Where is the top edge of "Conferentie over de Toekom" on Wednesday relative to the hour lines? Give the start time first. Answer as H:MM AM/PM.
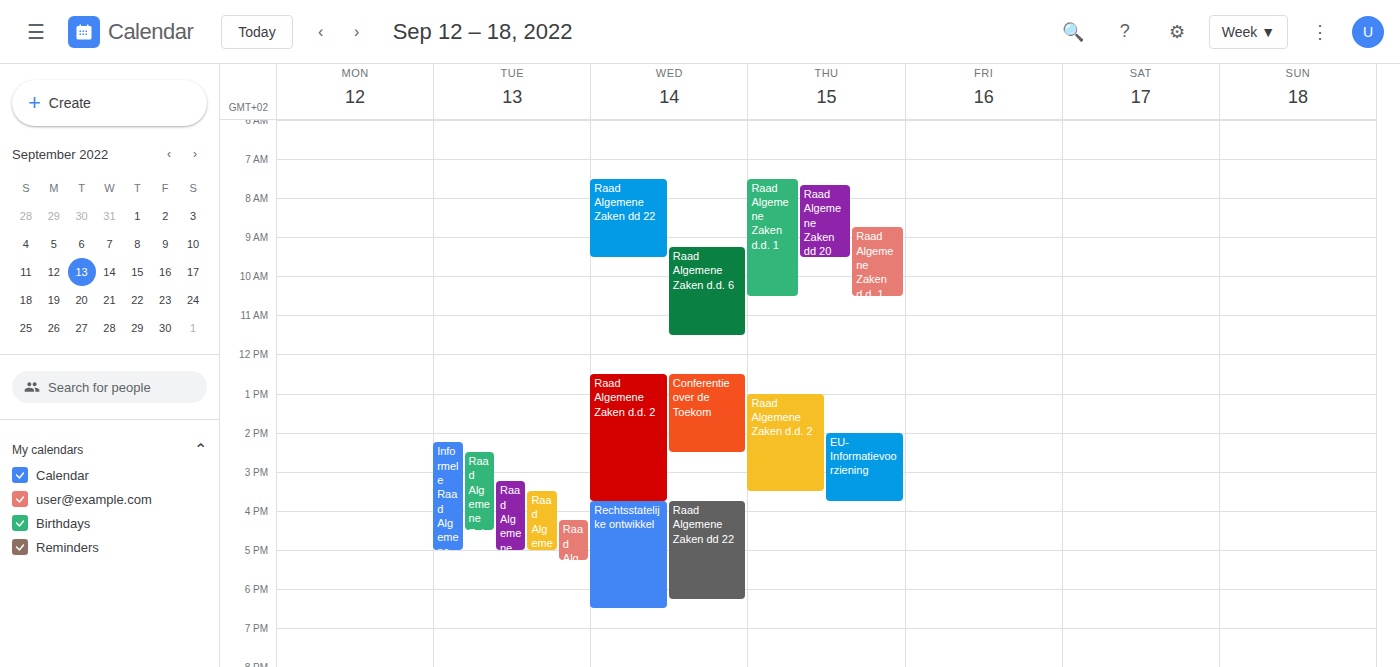
12:30 PM -- halfway between the 12 PM and 1 PM lines.